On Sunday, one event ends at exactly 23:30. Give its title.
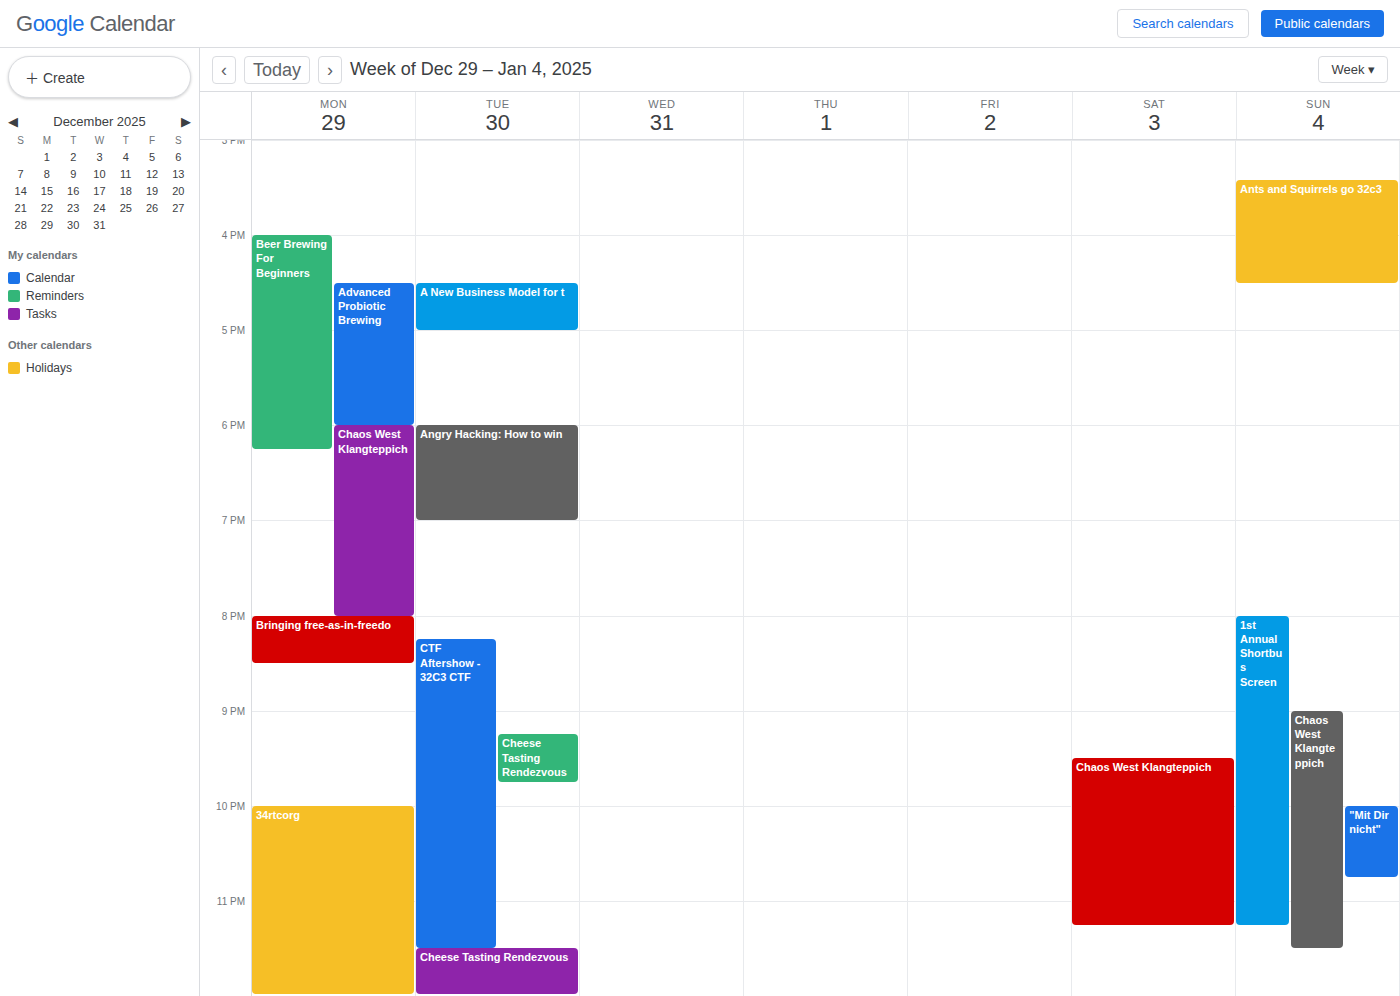
"Chaos West Klangteppich"